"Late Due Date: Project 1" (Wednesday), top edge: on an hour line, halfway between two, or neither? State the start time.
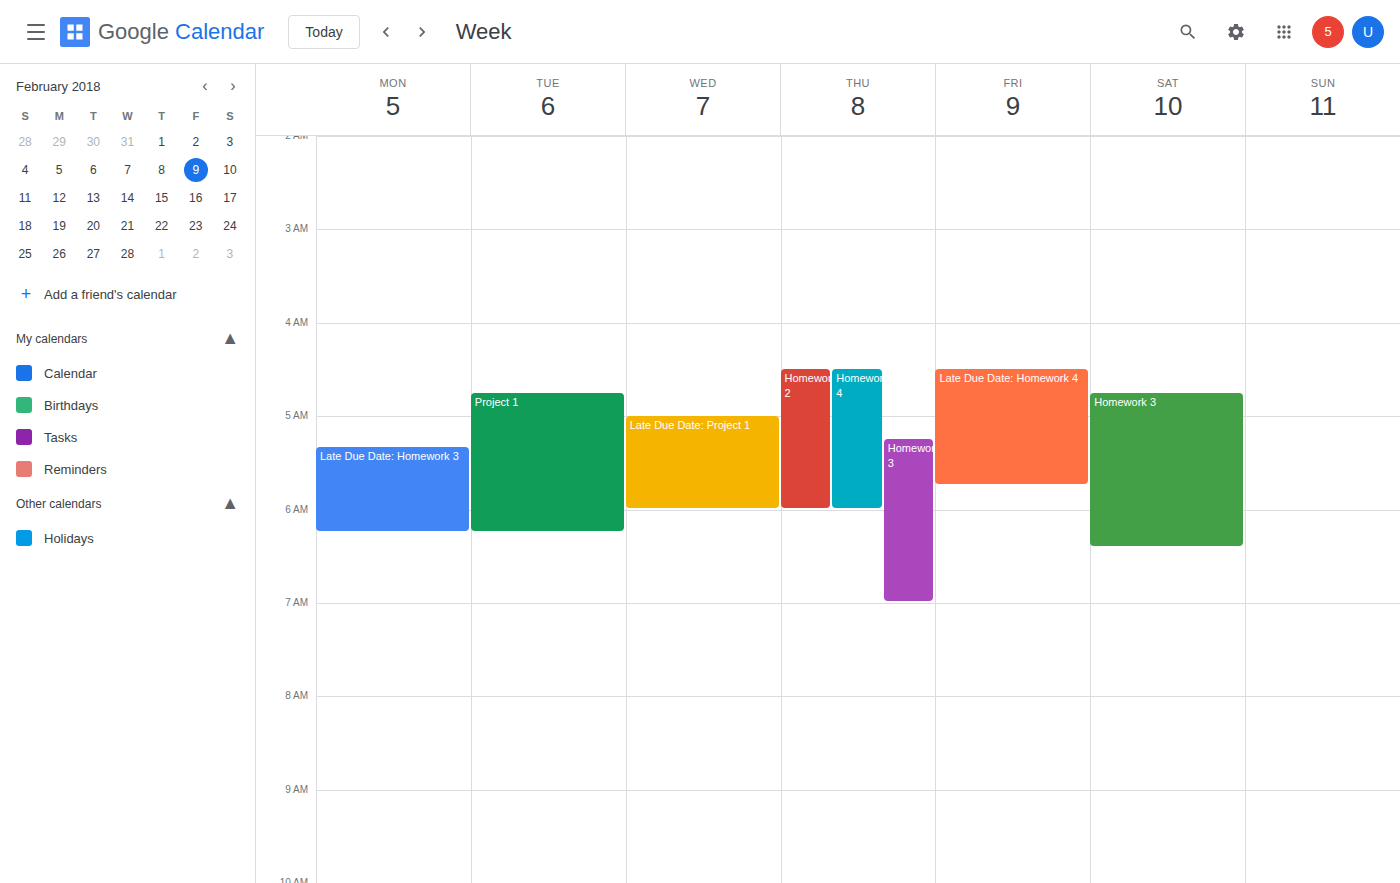
5:00 AM -- exactly on the 5 AM line.